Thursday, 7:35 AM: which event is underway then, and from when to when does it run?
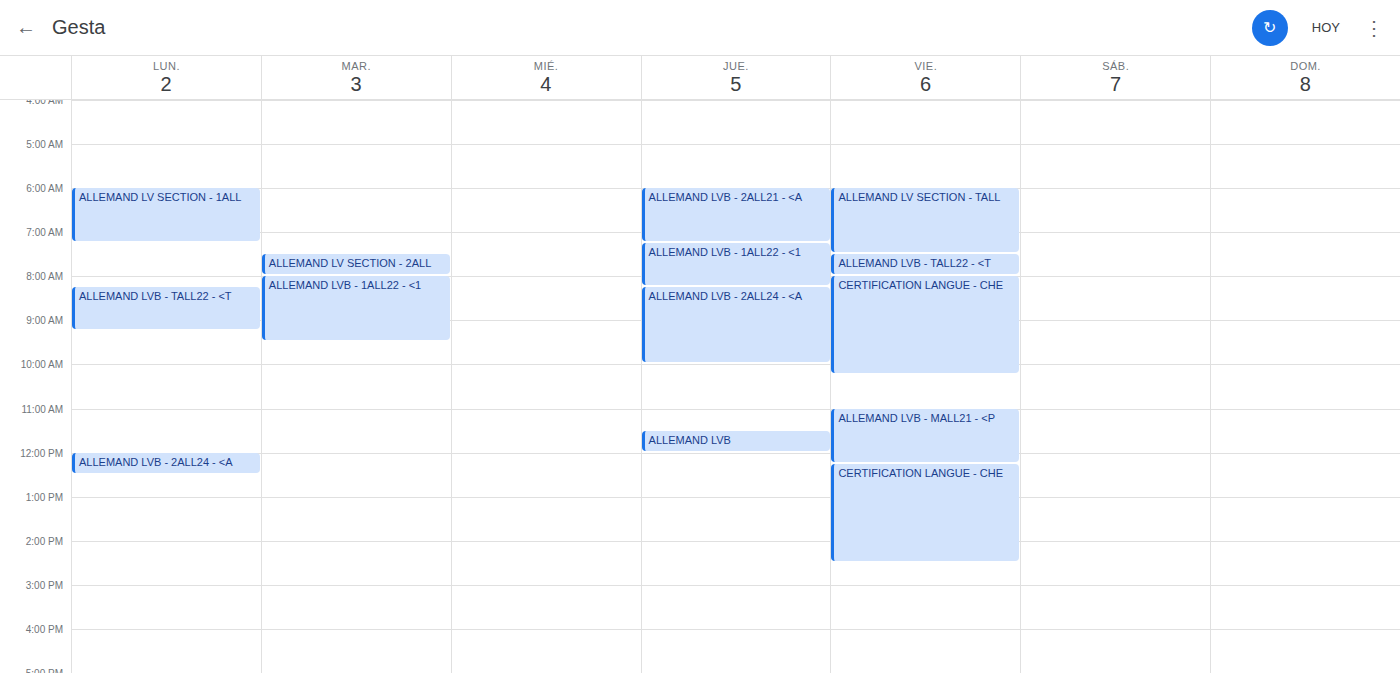
"ALLEMAND LVB - 1ALL22 - <1", 7:15 AM to 8:15 AM